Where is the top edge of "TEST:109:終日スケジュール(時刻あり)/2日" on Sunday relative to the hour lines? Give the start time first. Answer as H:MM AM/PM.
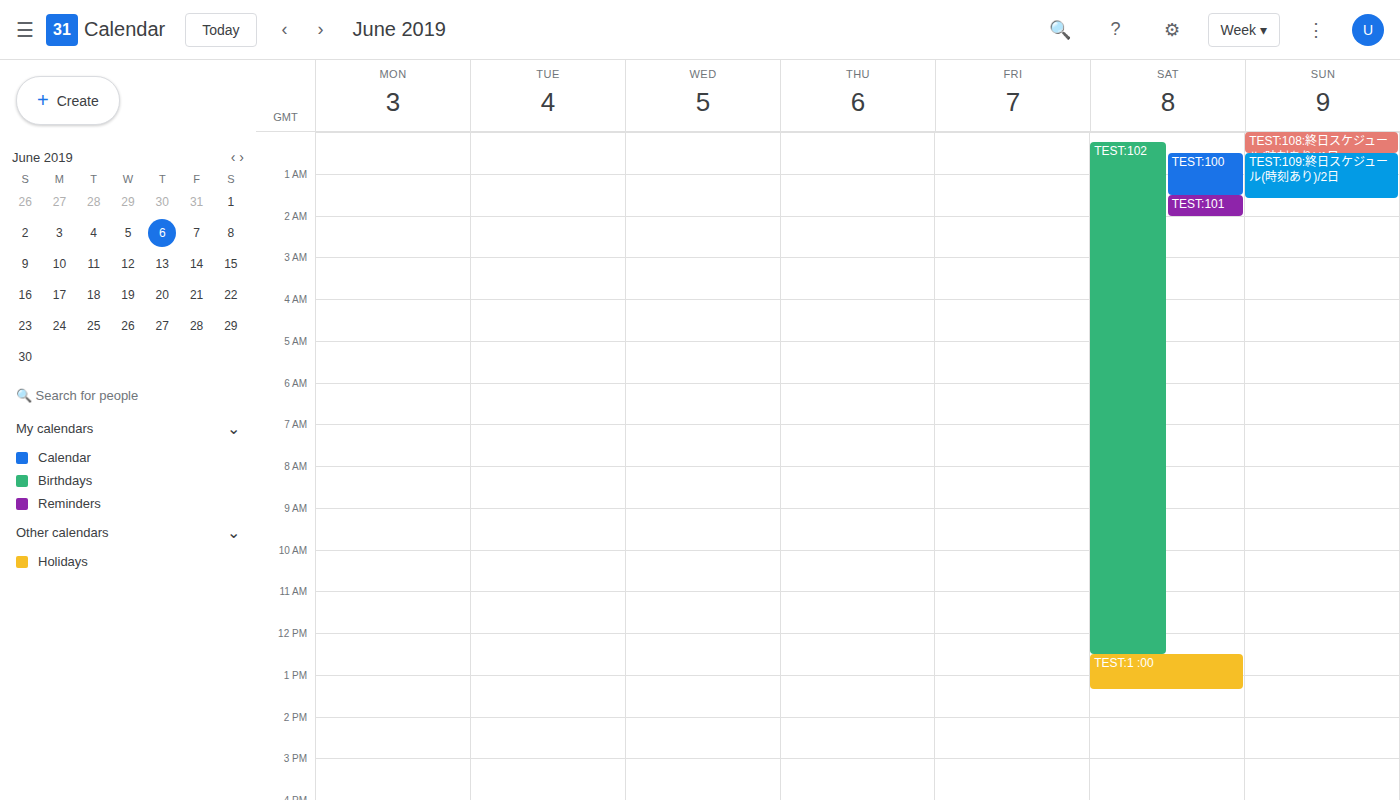
12:30 AM -- halfway between the 12 AM and 1 AM lines.